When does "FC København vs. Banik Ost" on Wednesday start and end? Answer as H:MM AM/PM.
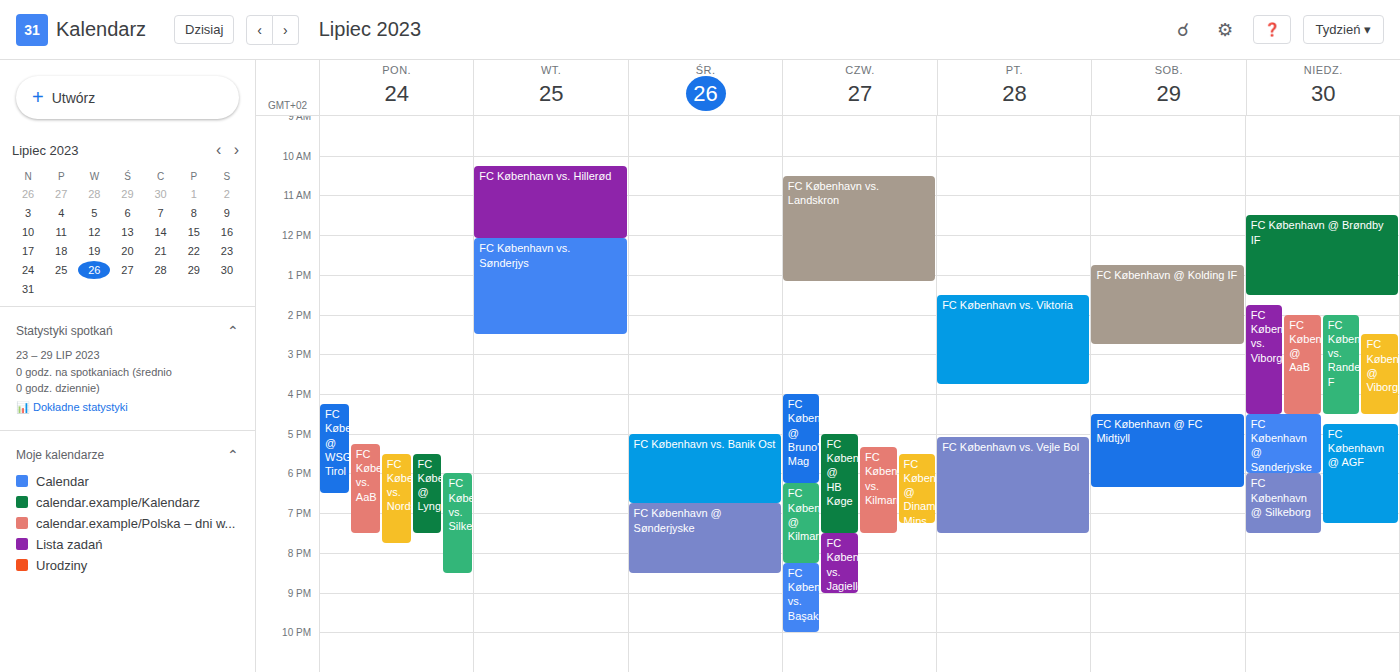
5:00 PM to 6:45 PM